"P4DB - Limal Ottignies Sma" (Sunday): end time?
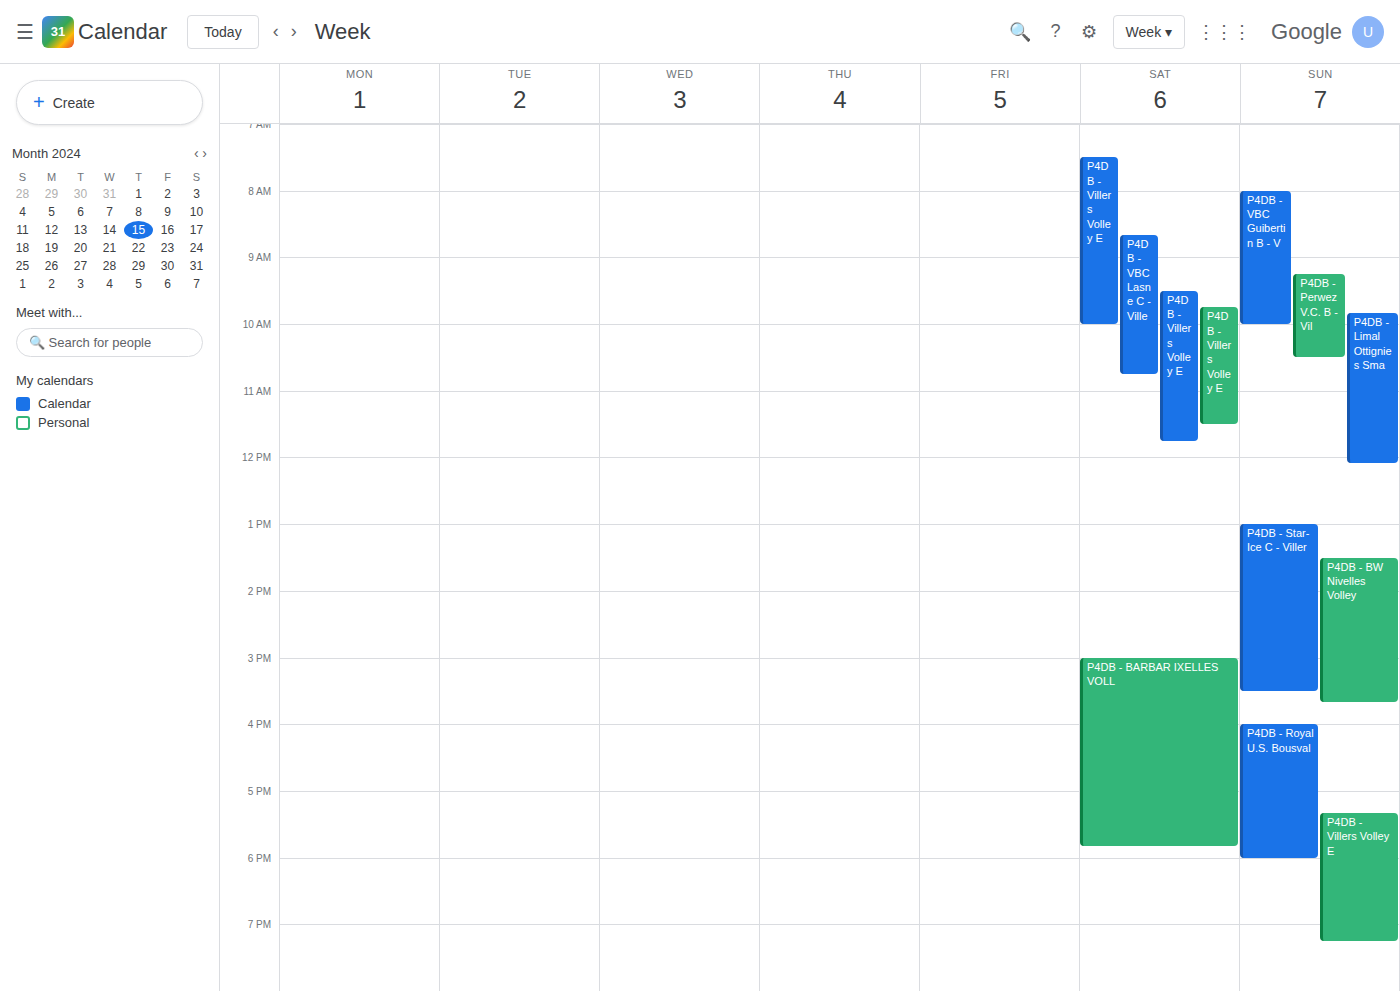
12:05 PM